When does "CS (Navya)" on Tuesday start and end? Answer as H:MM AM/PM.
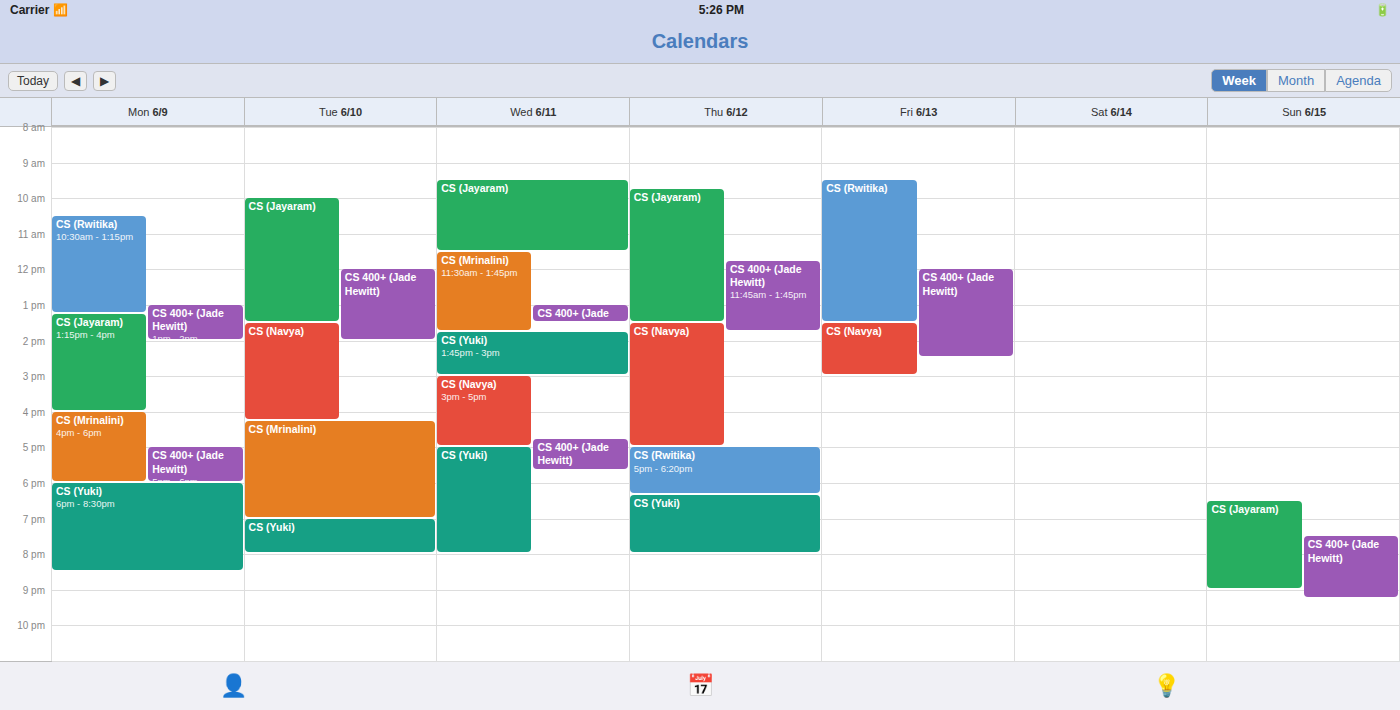
1:30 PM to 4:15 PM